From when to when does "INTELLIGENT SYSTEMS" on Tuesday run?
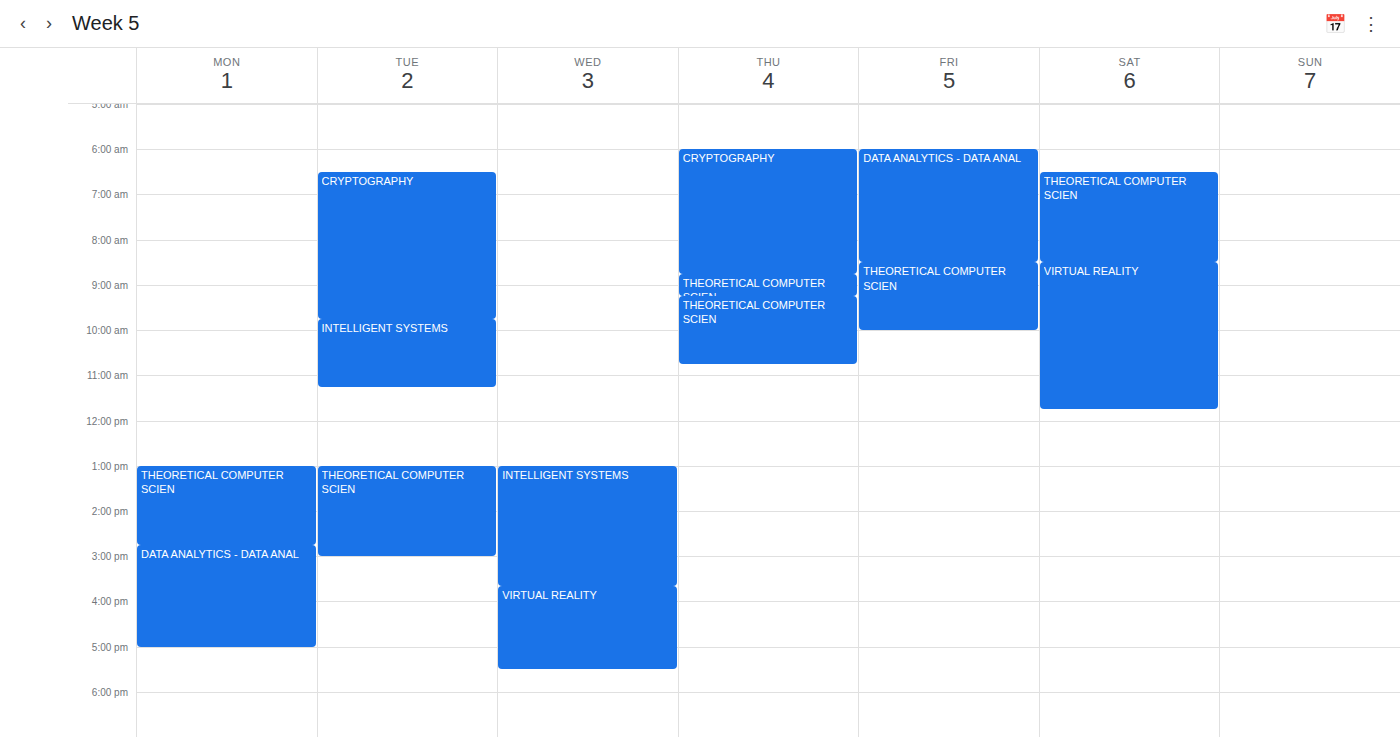
9:45 AM to 11:15 AM